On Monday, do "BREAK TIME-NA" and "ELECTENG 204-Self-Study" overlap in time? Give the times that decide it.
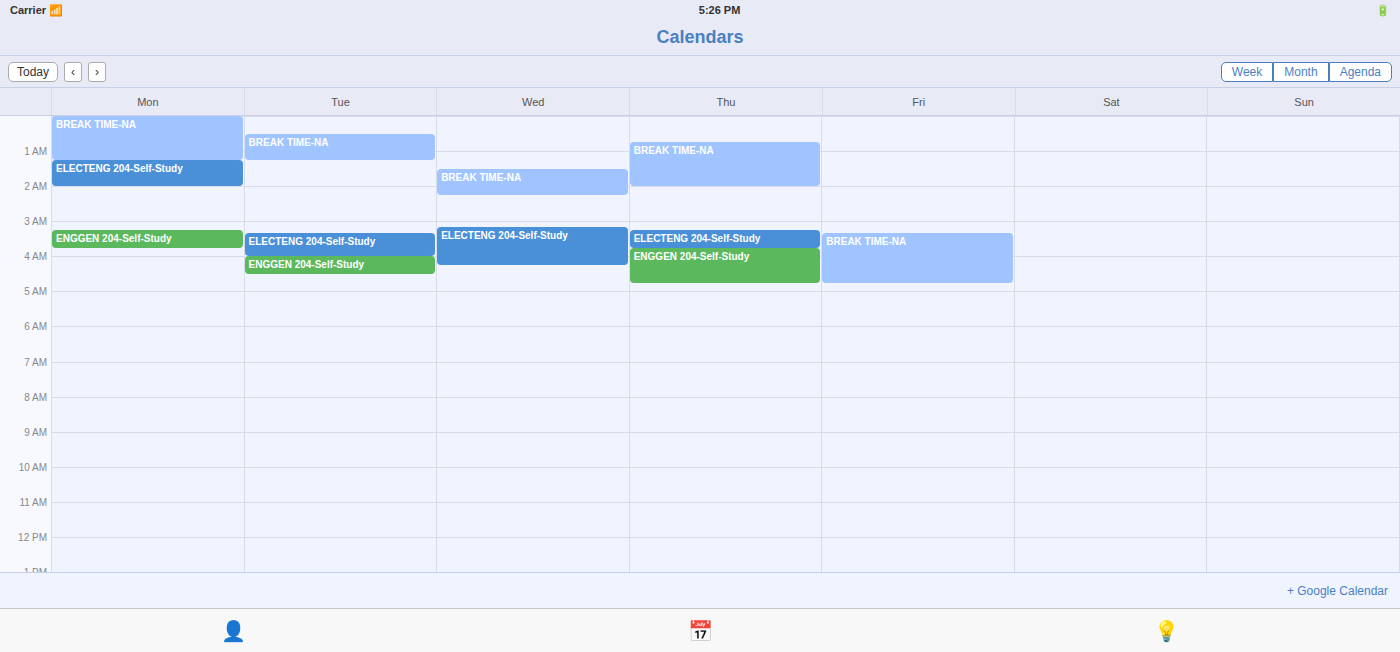
"BREAK TIME-NA" ends at 1:15 AM, exactly when "ELECTENG 204-Self-Study" starts -- they touch but do not overlap.